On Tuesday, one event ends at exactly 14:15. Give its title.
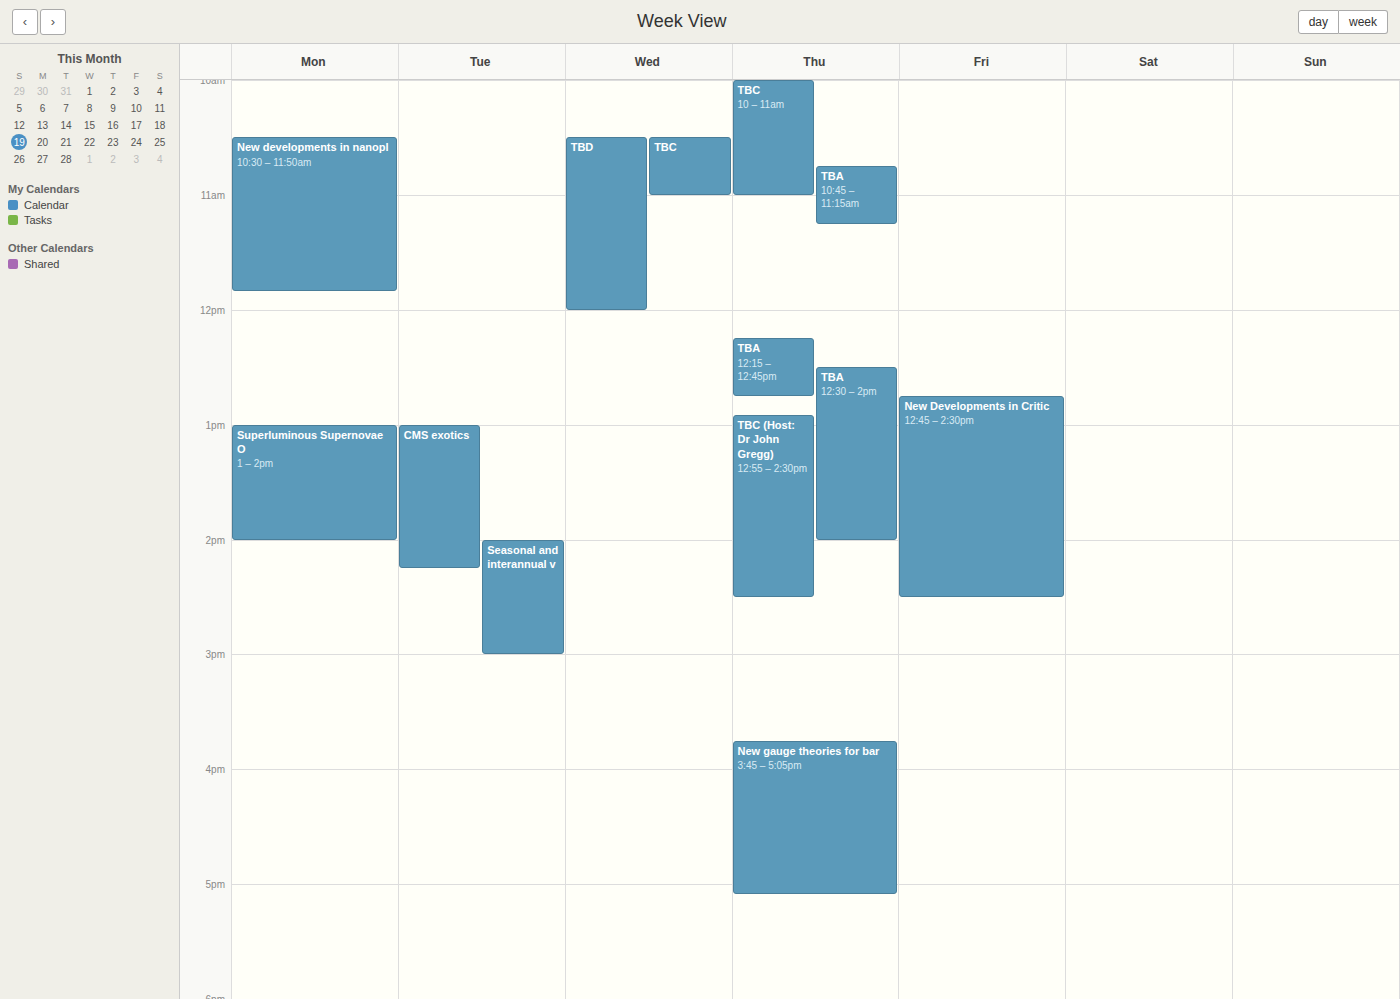
"CMS exotics"